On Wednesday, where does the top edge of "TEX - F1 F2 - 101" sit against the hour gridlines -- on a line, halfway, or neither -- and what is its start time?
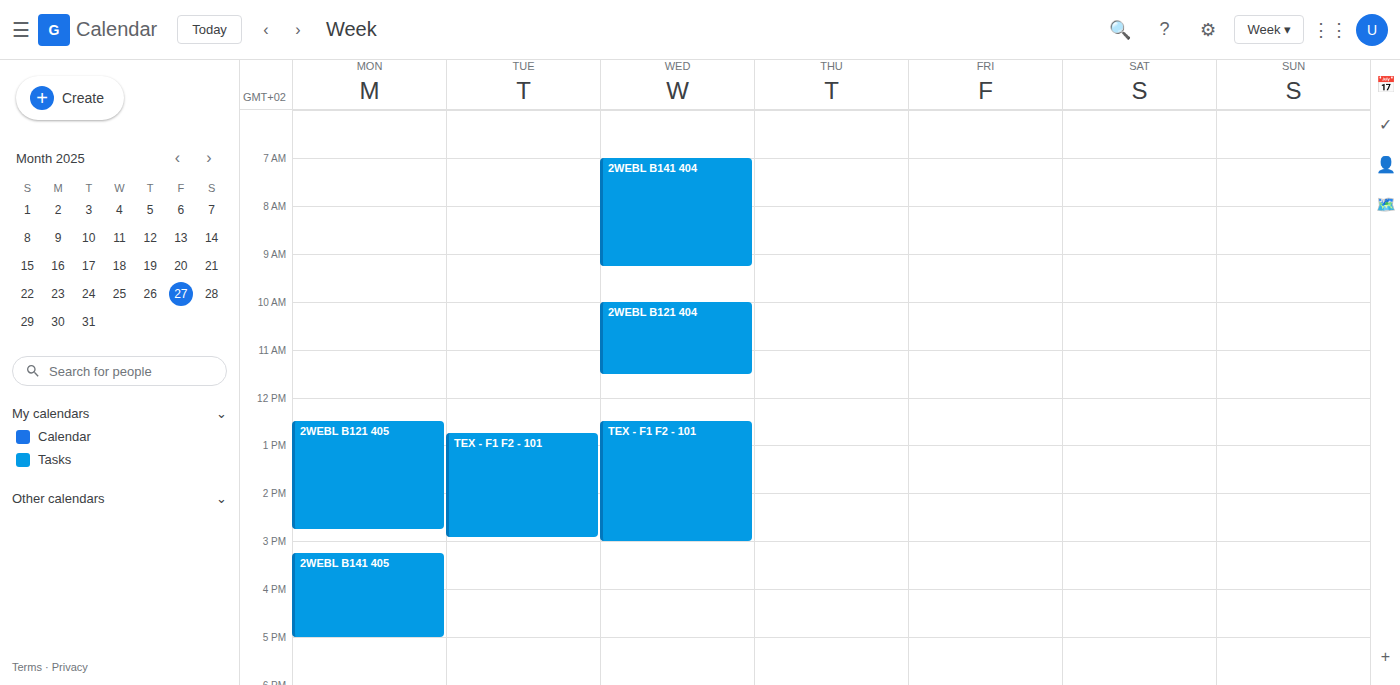
12:30 PM -- halfway between the 12 PM and 1 PM lines.